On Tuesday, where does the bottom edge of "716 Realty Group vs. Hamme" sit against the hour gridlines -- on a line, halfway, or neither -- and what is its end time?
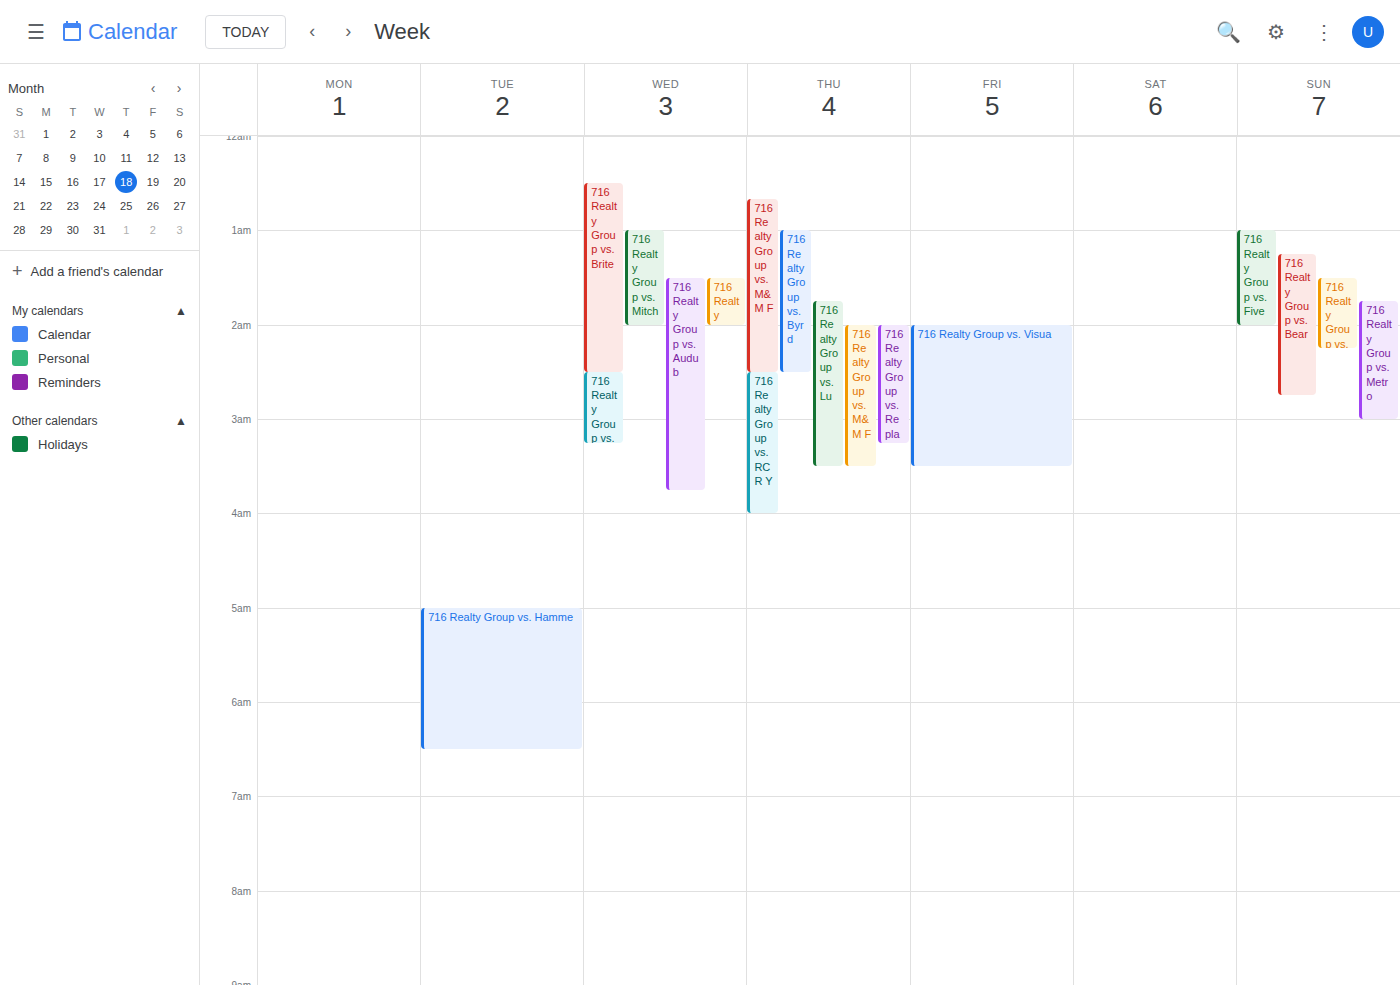
6:30 AM -- halfway between the 6 AM and 7 AM lines.